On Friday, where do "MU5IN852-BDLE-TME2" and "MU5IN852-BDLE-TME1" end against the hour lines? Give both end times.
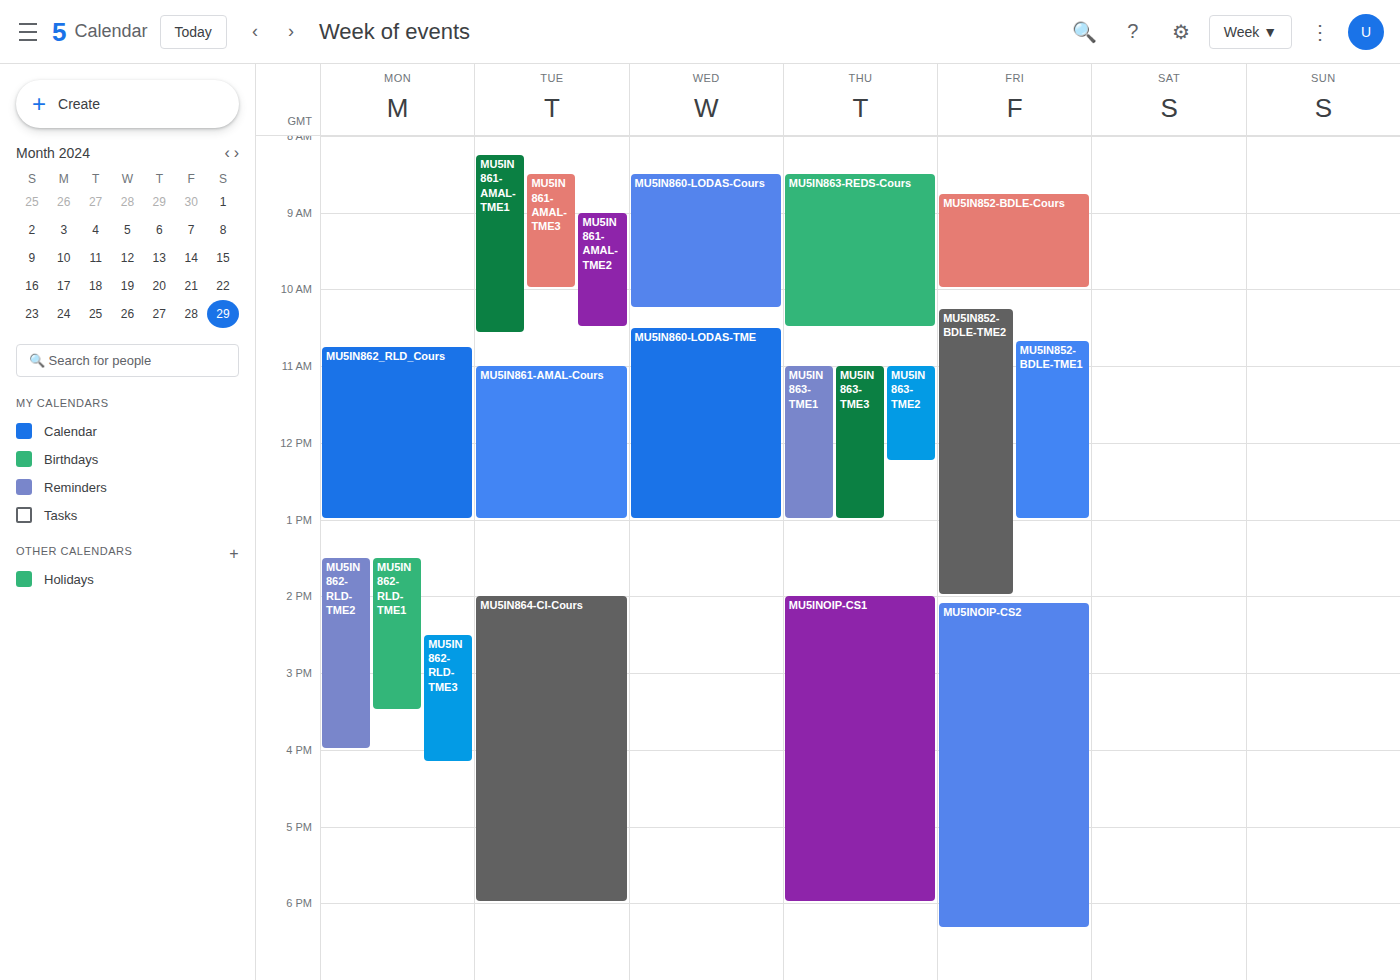
"MU5IN852-BDLE-TME2": 14:00, exactly on the 14:00 line. "MU5IN852-BDLE-TME1": 13:00, exactly on the 13:00 line.